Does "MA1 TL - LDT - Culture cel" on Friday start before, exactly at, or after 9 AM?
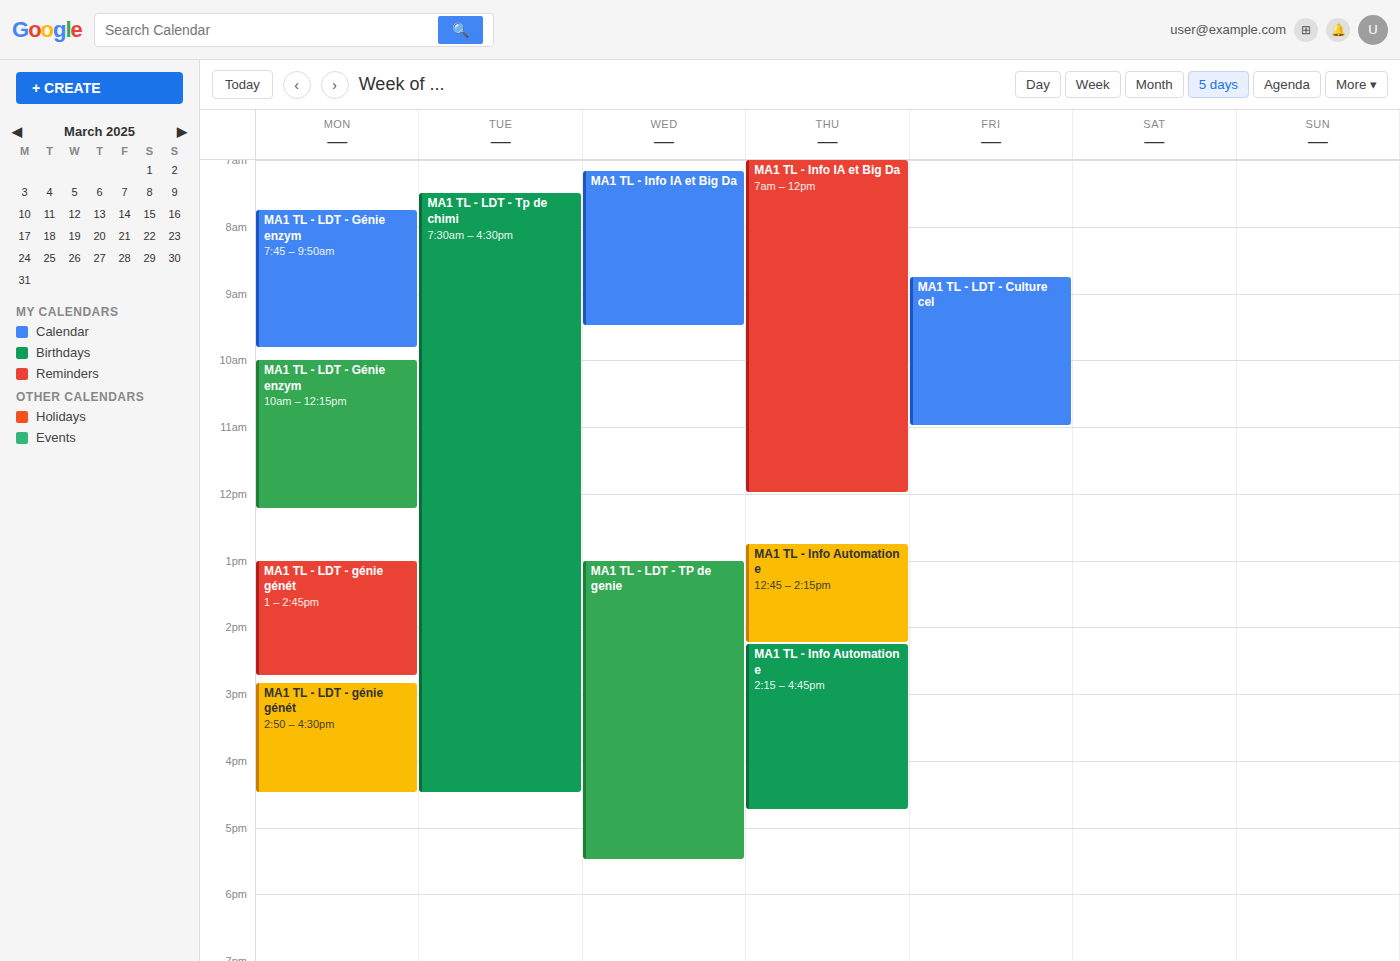
8:45 AM -- before 9 AM, 15 minutes above the 9 AM line.